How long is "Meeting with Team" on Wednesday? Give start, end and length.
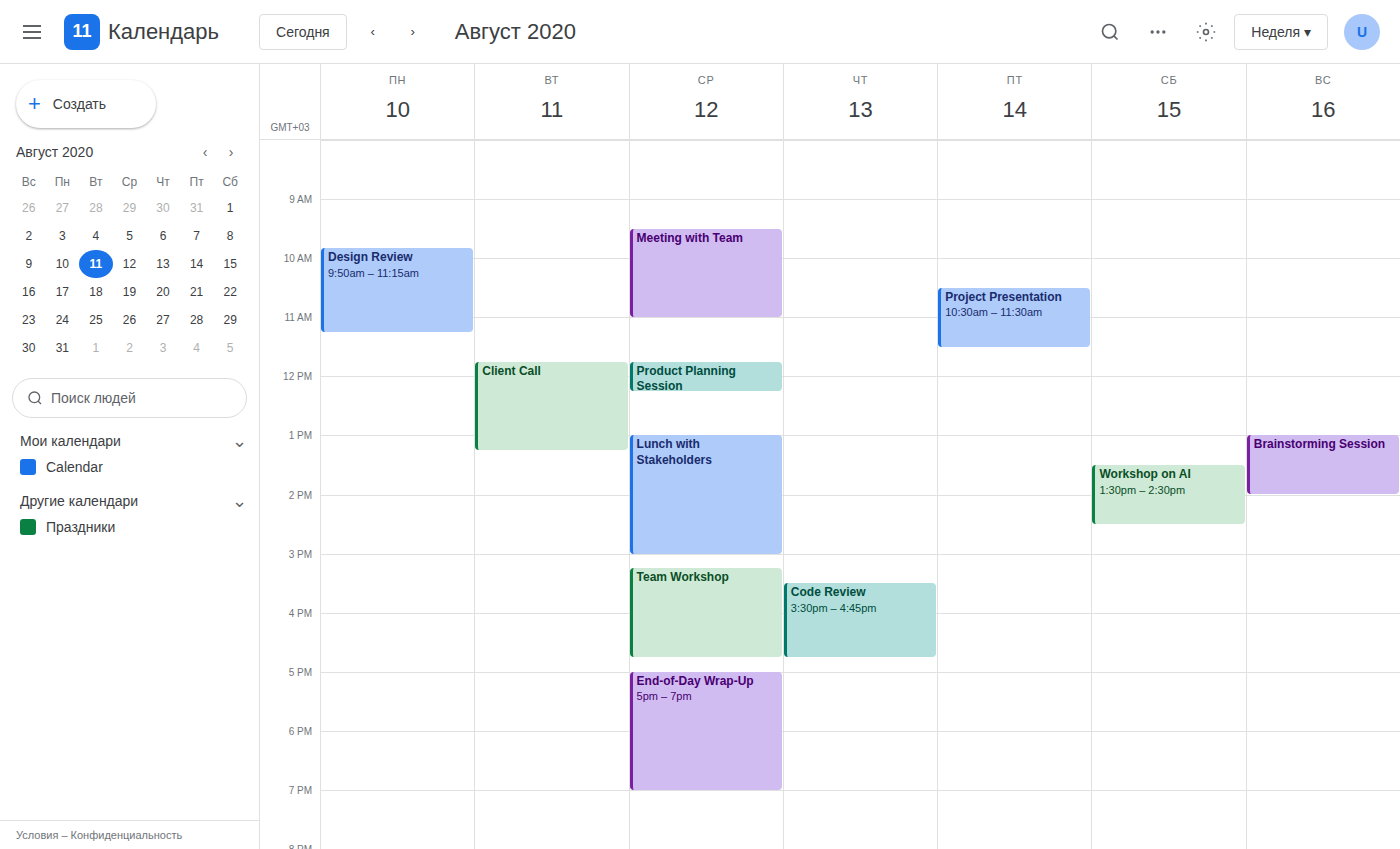
9:30 AM to 11:00 AM, 1 hour 30 minutes